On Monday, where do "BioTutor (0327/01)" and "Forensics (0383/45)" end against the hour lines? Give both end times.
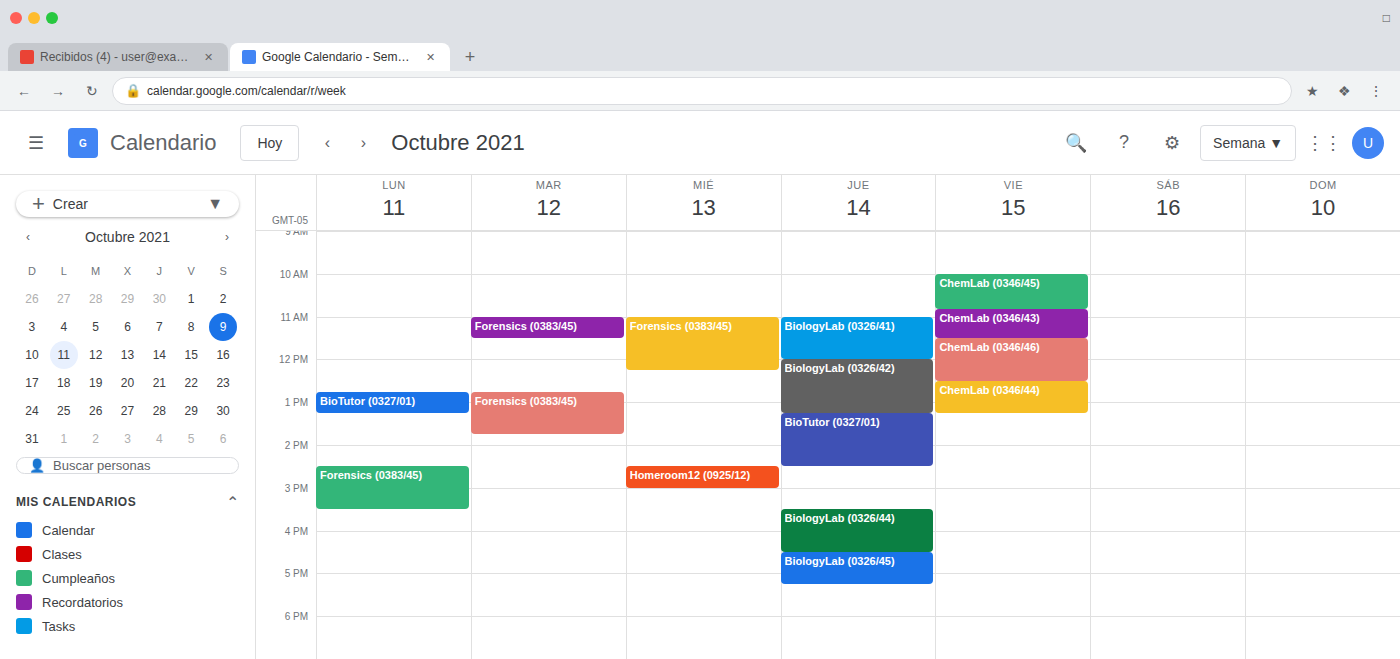
"BioTutor (0327/01)": 1:15 PM, neither: a quarter of the way from the 1 PM line to the 2 PM line. "Forensics (0383/45)": 3:30 PM, halfway between the 3 PM and 4 PM lines.